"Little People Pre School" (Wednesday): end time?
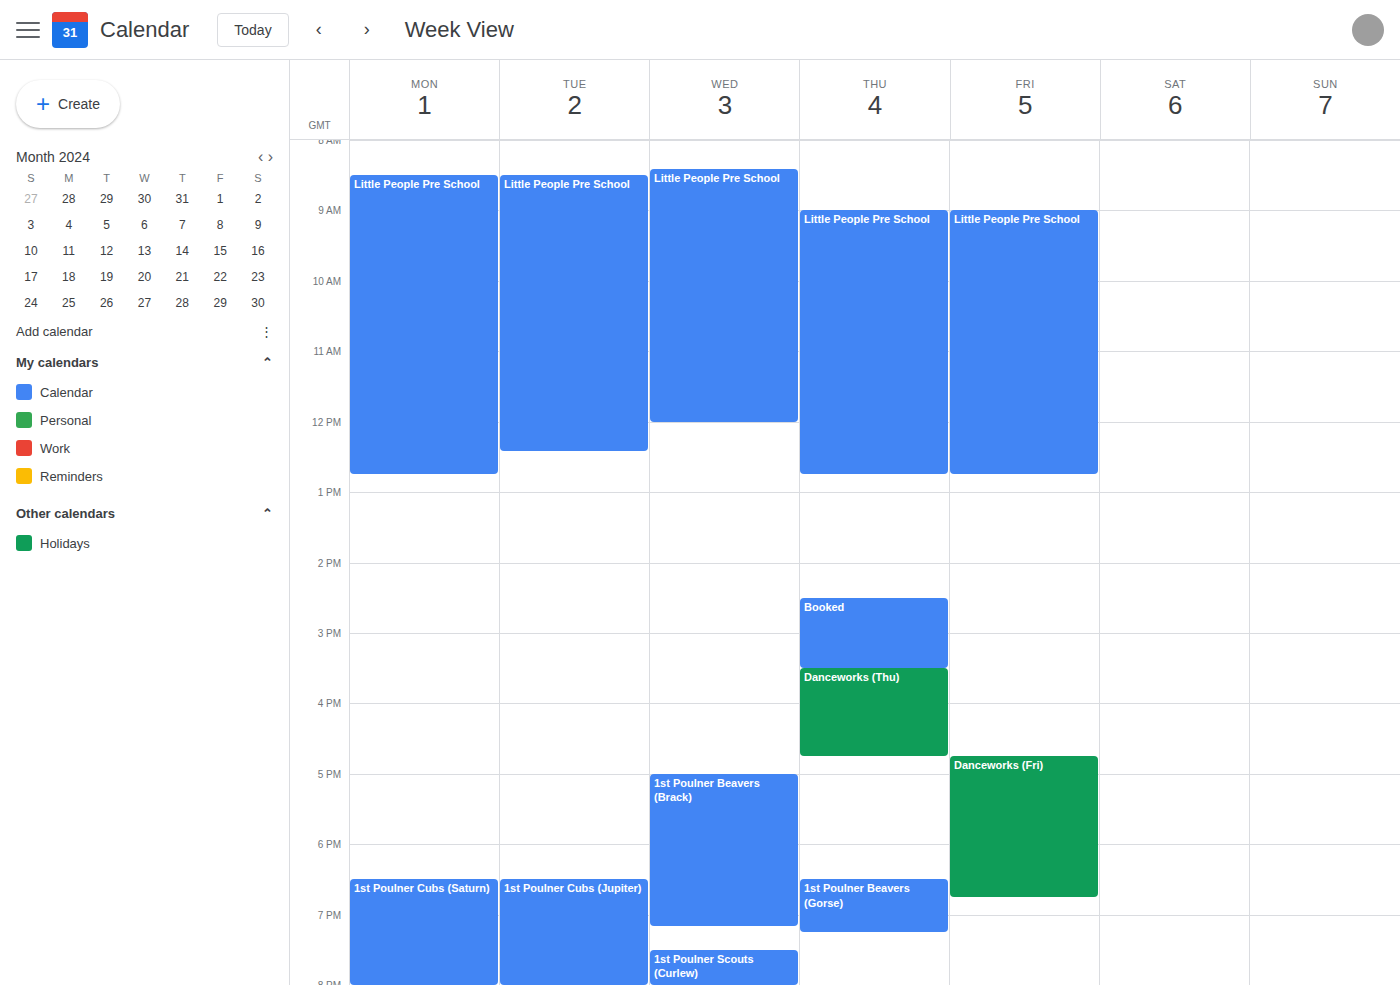
12:00 PM